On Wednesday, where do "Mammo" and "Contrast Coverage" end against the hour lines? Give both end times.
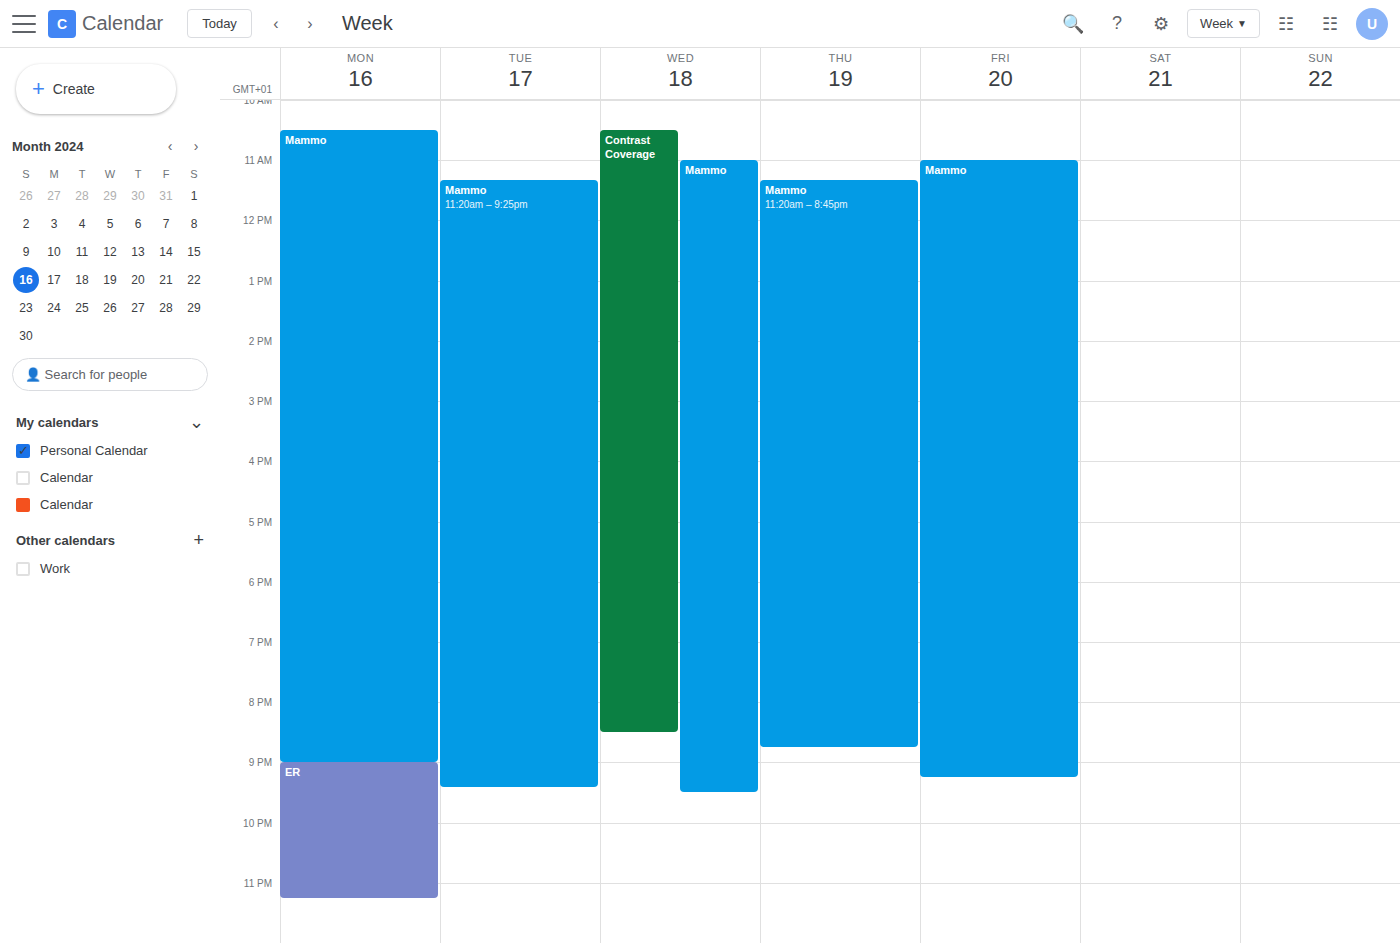
"Mammo": 9:30 PM, halfway between the 9 PM and 10 PM lines. "Contrast Coverage": 8:30 PM, halfway between the 8 PM and 9 PM lines.